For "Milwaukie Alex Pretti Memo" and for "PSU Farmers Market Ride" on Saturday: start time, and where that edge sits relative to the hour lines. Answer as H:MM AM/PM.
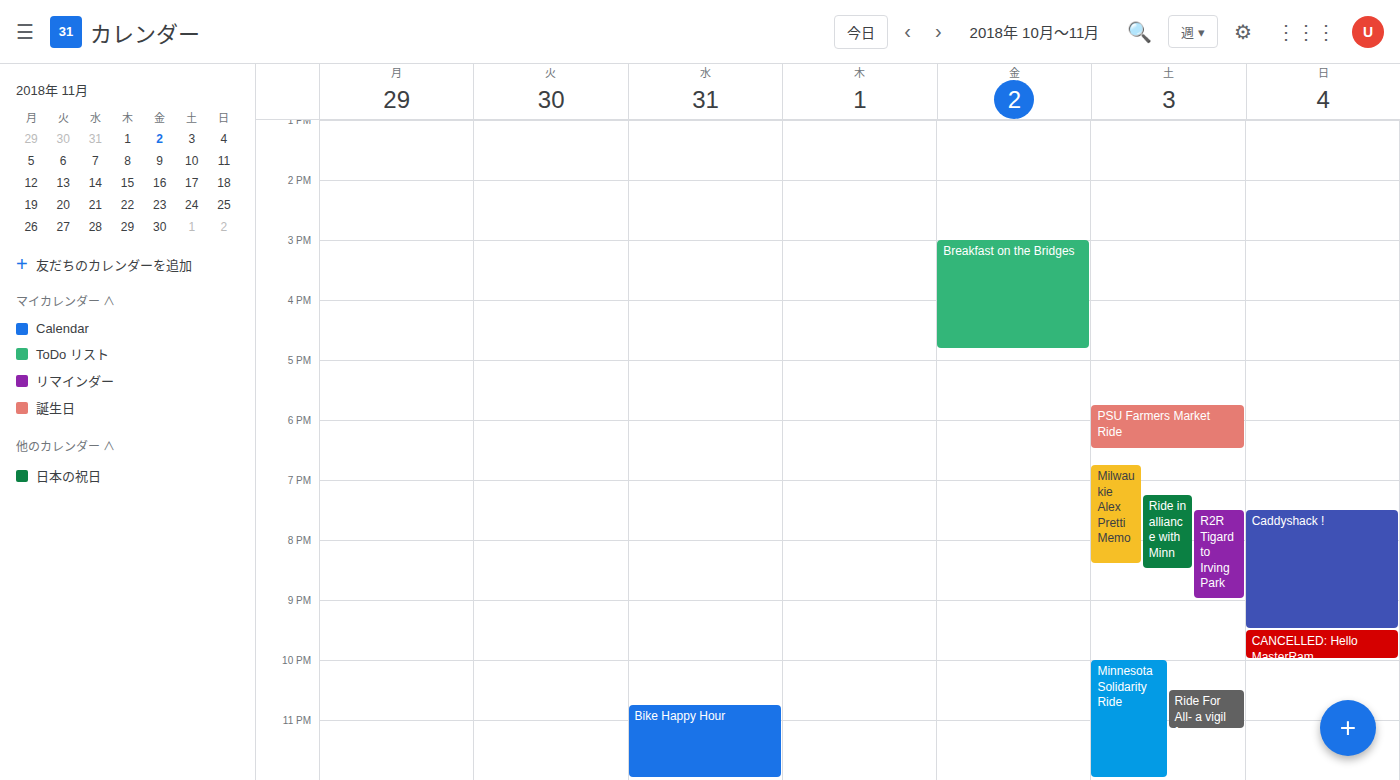
"Milwaukie Alex Pretti Memo": 6:45 PM, neither: three quarters of the way from the 6 PM line to the 7 PM line. "PSU Farmers Market Ride": 5:45 PM, neither: three quarters of the way from the 5 PM line to the 6 PM line.